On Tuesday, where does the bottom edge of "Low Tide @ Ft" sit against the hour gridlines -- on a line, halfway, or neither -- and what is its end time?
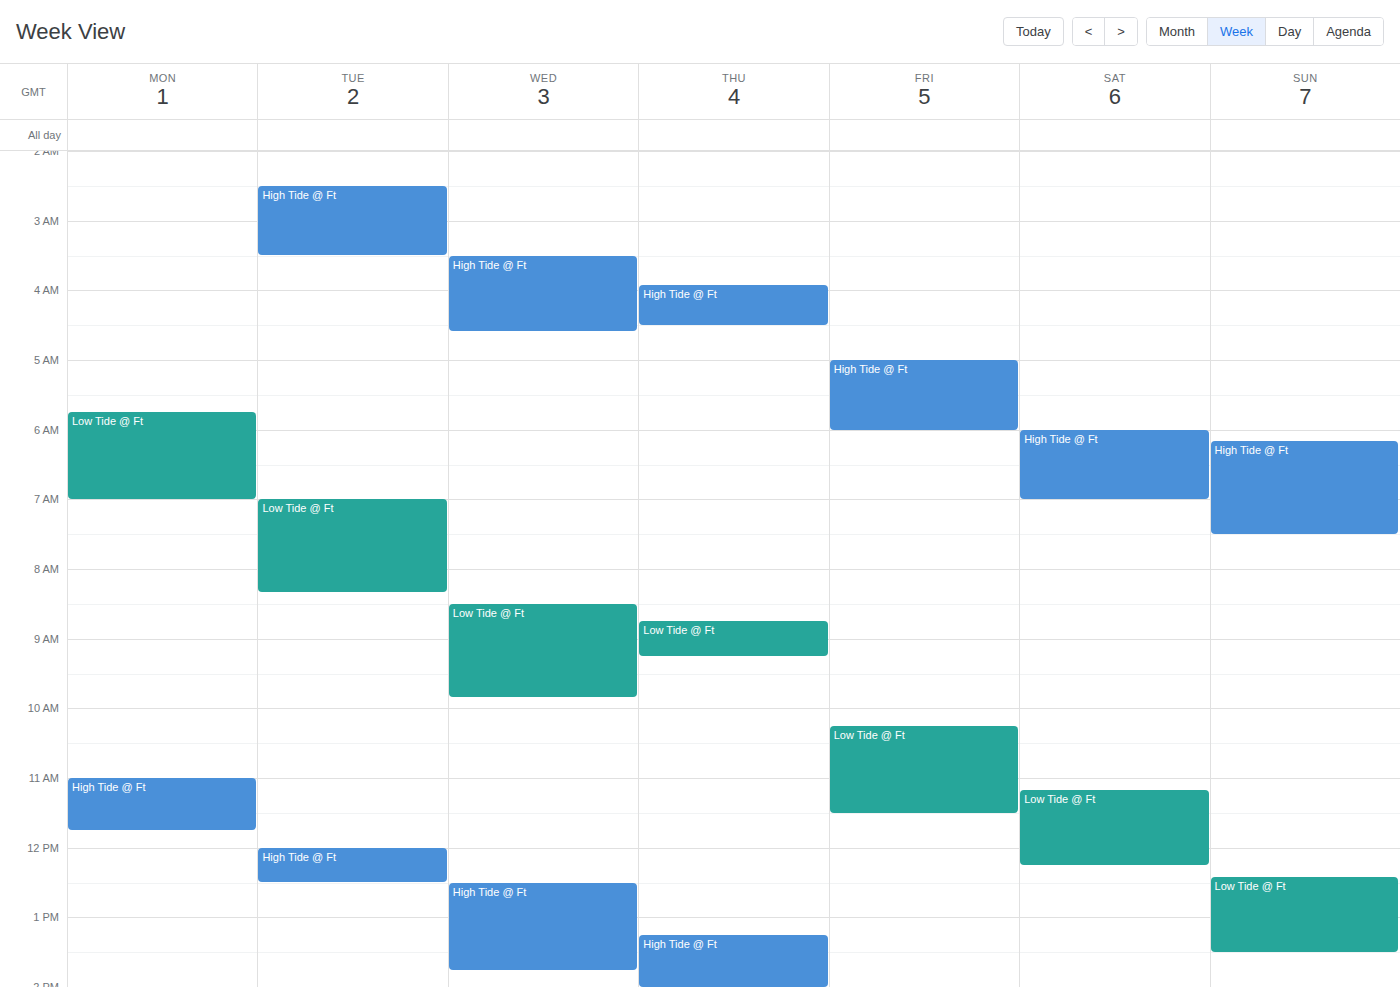
8:20 AM -- neither: 20 minutes below the 8 AM line and 40 minutes above the 9 AM line.